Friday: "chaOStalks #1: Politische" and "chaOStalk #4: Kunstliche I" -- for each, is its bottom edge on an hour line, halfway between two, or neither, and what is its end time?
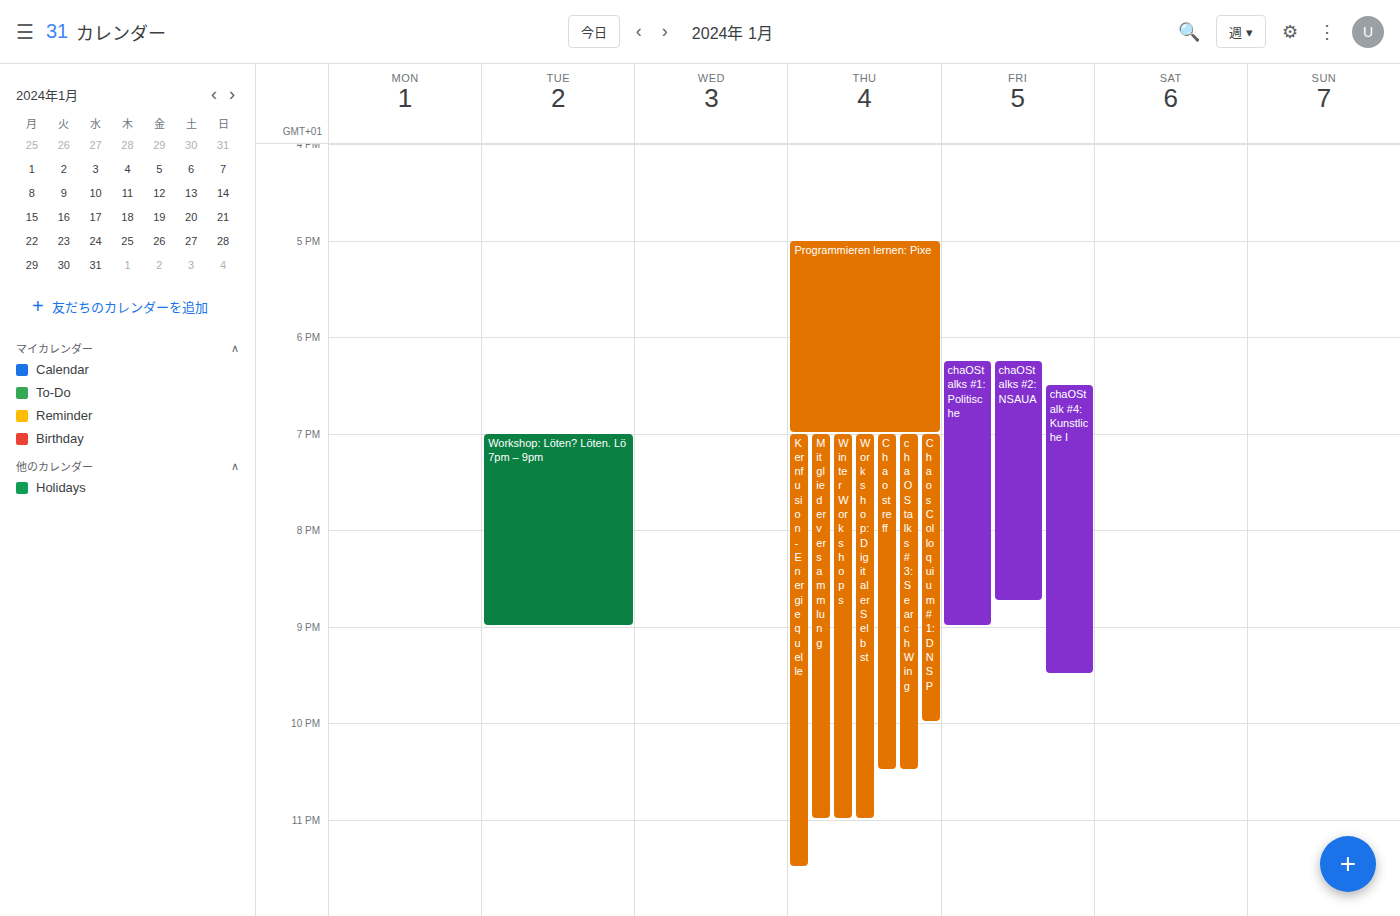
"chaOStalks #1: Politische": 9:00 PM, exactly on the 9 PM line. "chaOStalk #4: Kunstliche I": 9:30 PM, halfway between the 9 PM and 10 PM lines.